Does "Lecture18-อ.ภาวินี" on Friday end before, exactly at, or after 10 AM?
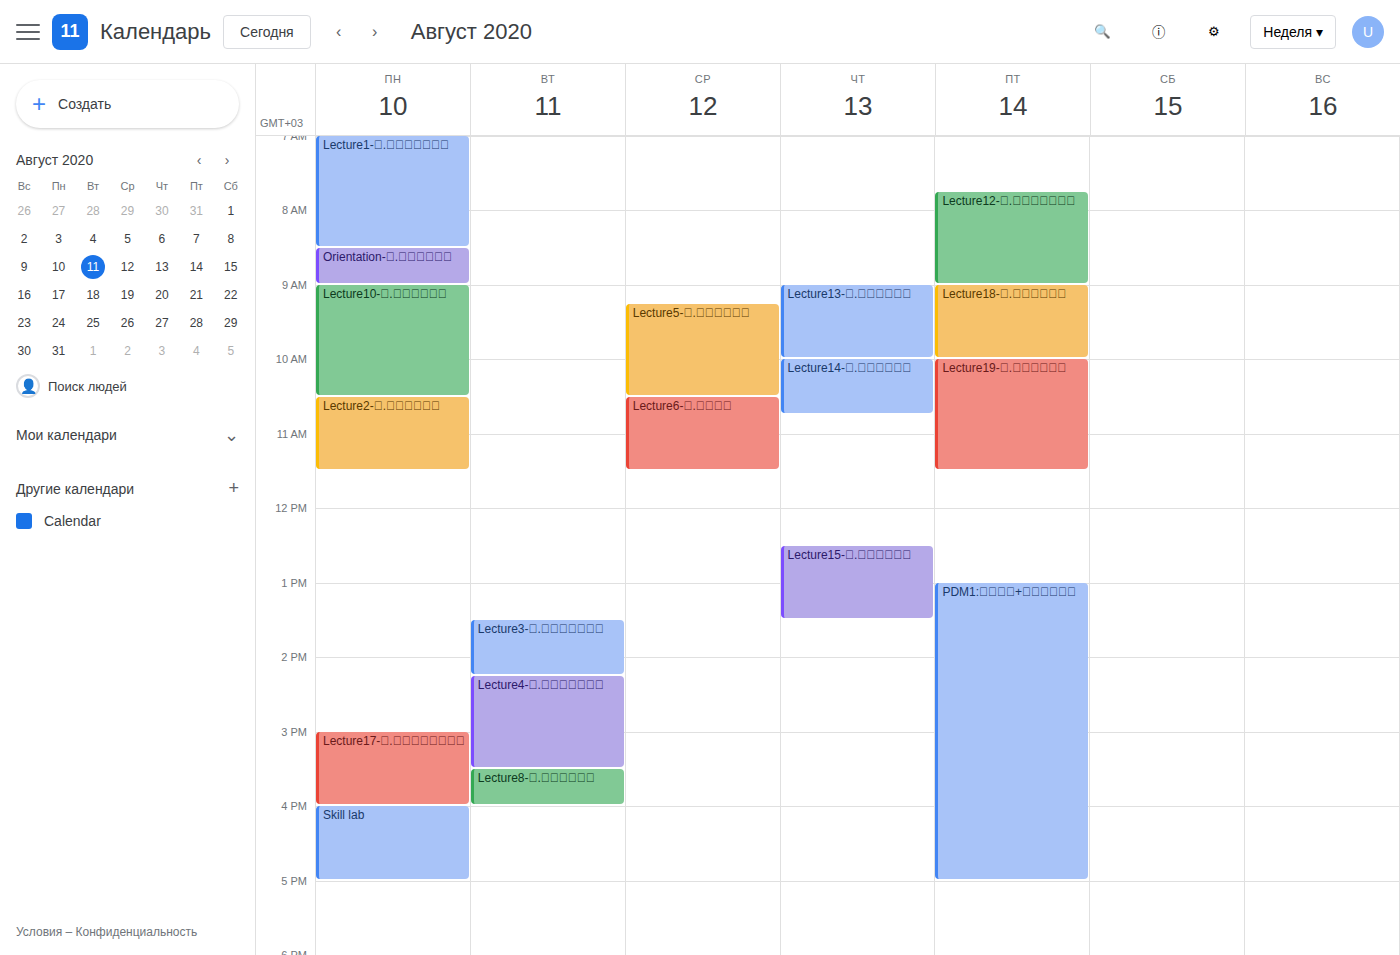
10:00 AM -- exactly at 10 AM, on the 10 AM line.